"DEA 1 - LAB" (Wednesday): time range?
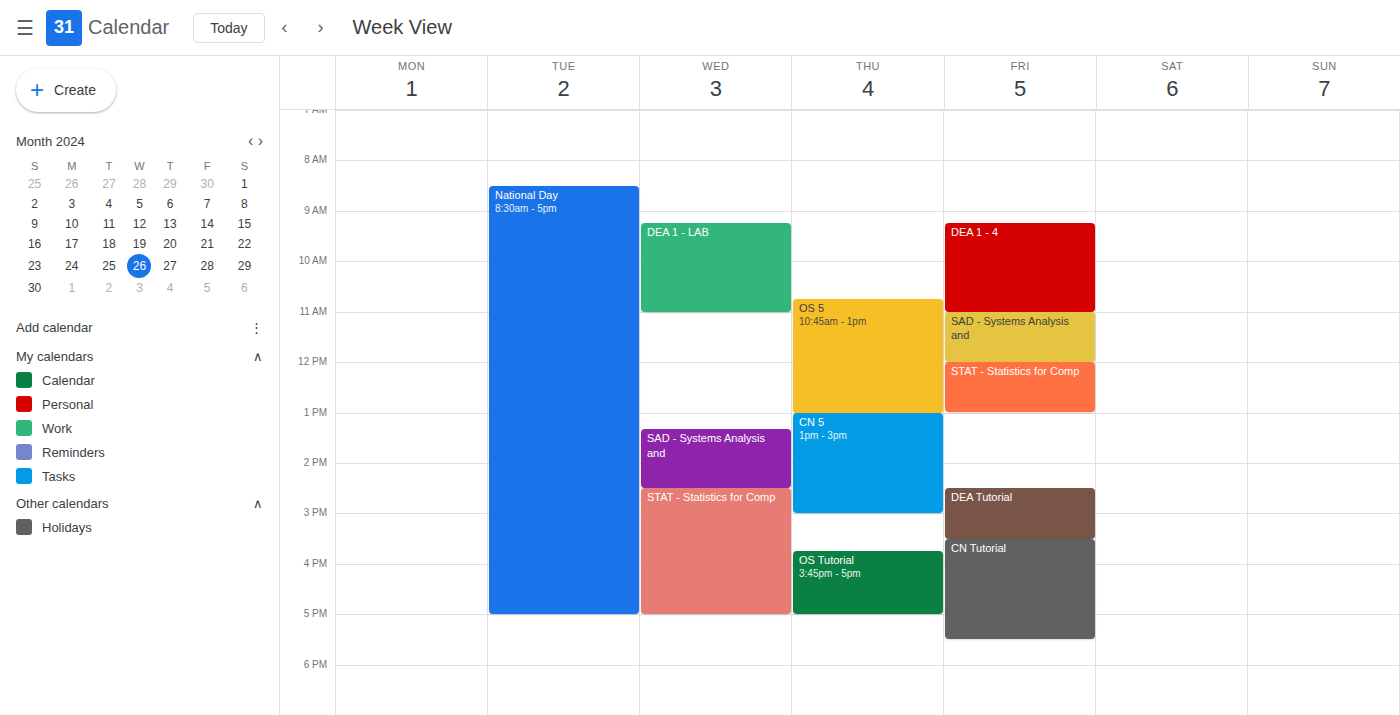
9:15 AM to 11:00 AM